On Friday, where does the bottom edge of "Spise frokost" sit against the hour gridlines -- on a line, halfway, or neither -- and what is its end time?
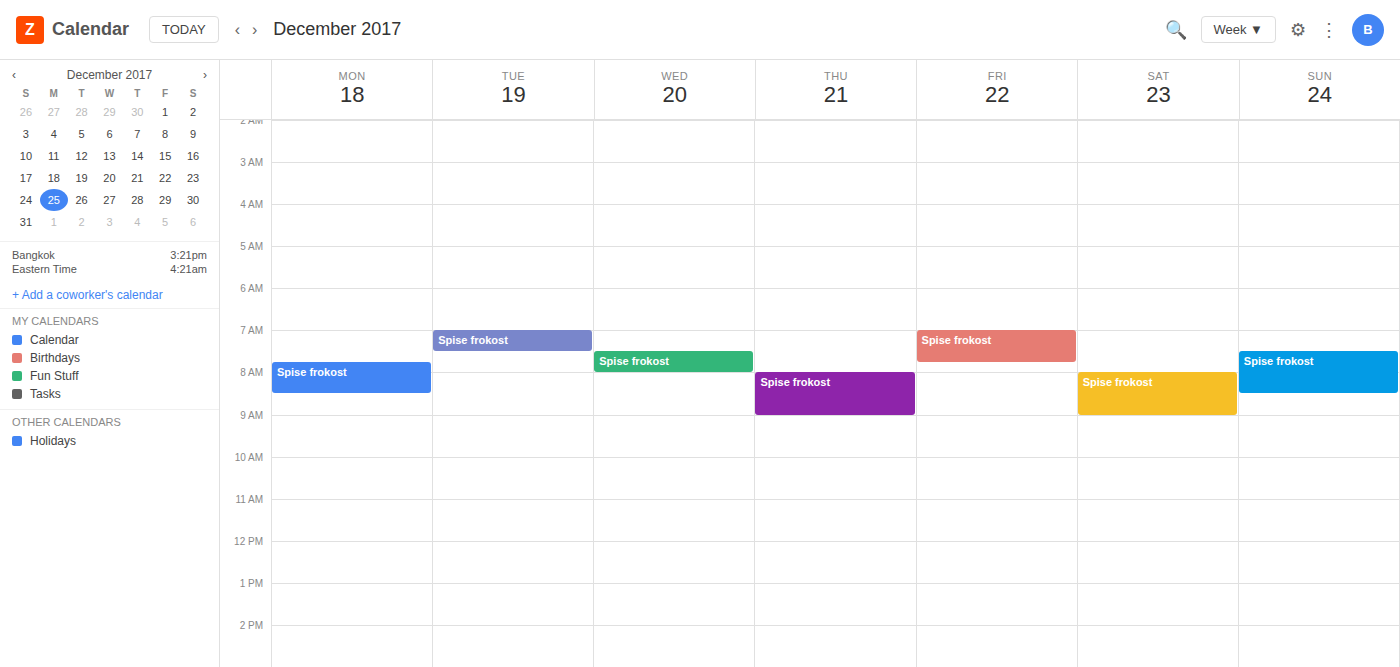
7:45 AM -- neither: three quarters of the way from the 7 AM line to the 8 AM line.